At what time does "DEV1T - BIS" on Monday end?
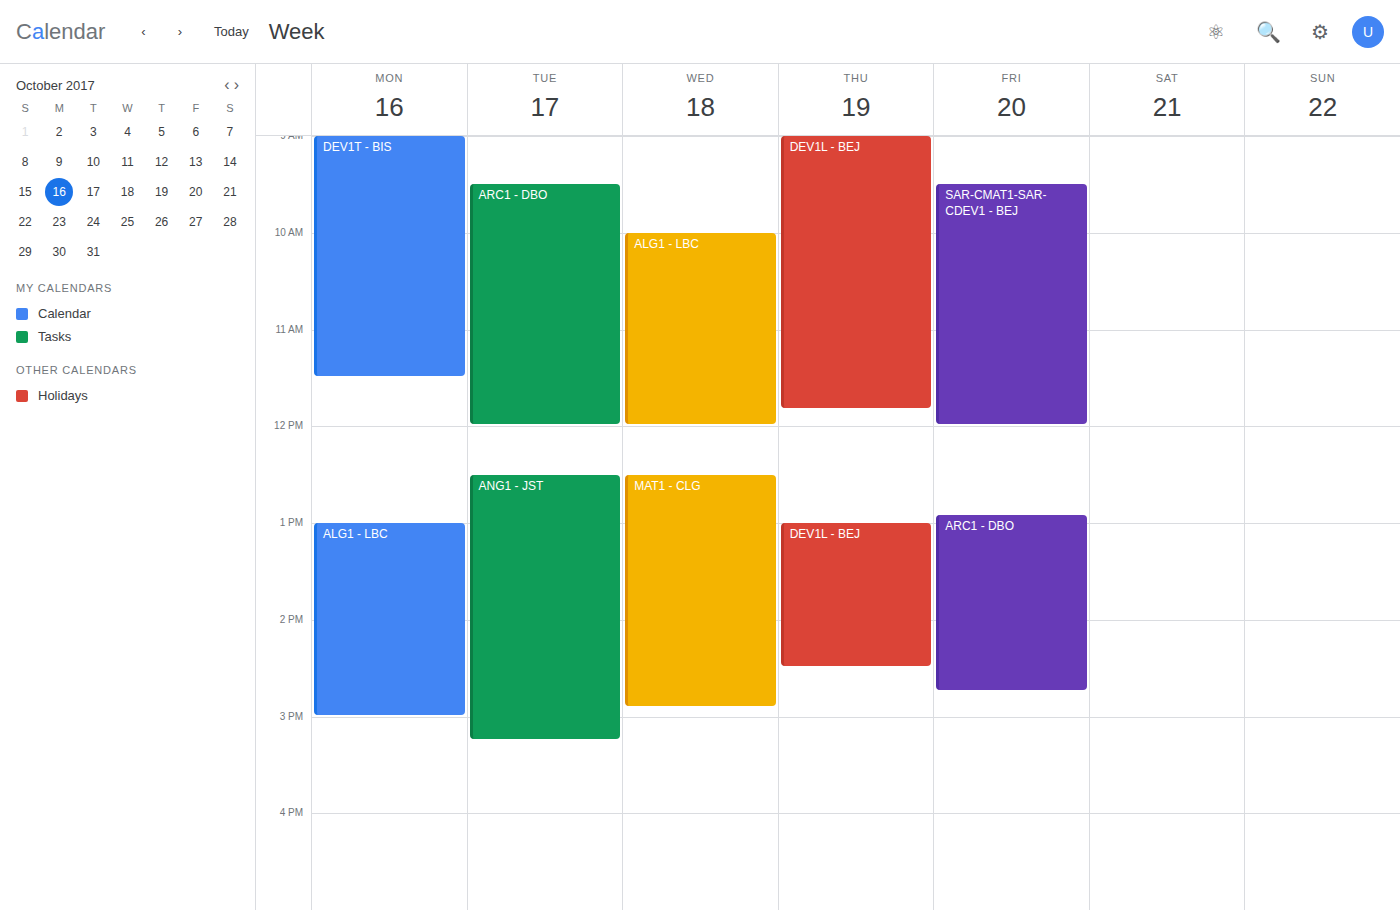
11:30 AM